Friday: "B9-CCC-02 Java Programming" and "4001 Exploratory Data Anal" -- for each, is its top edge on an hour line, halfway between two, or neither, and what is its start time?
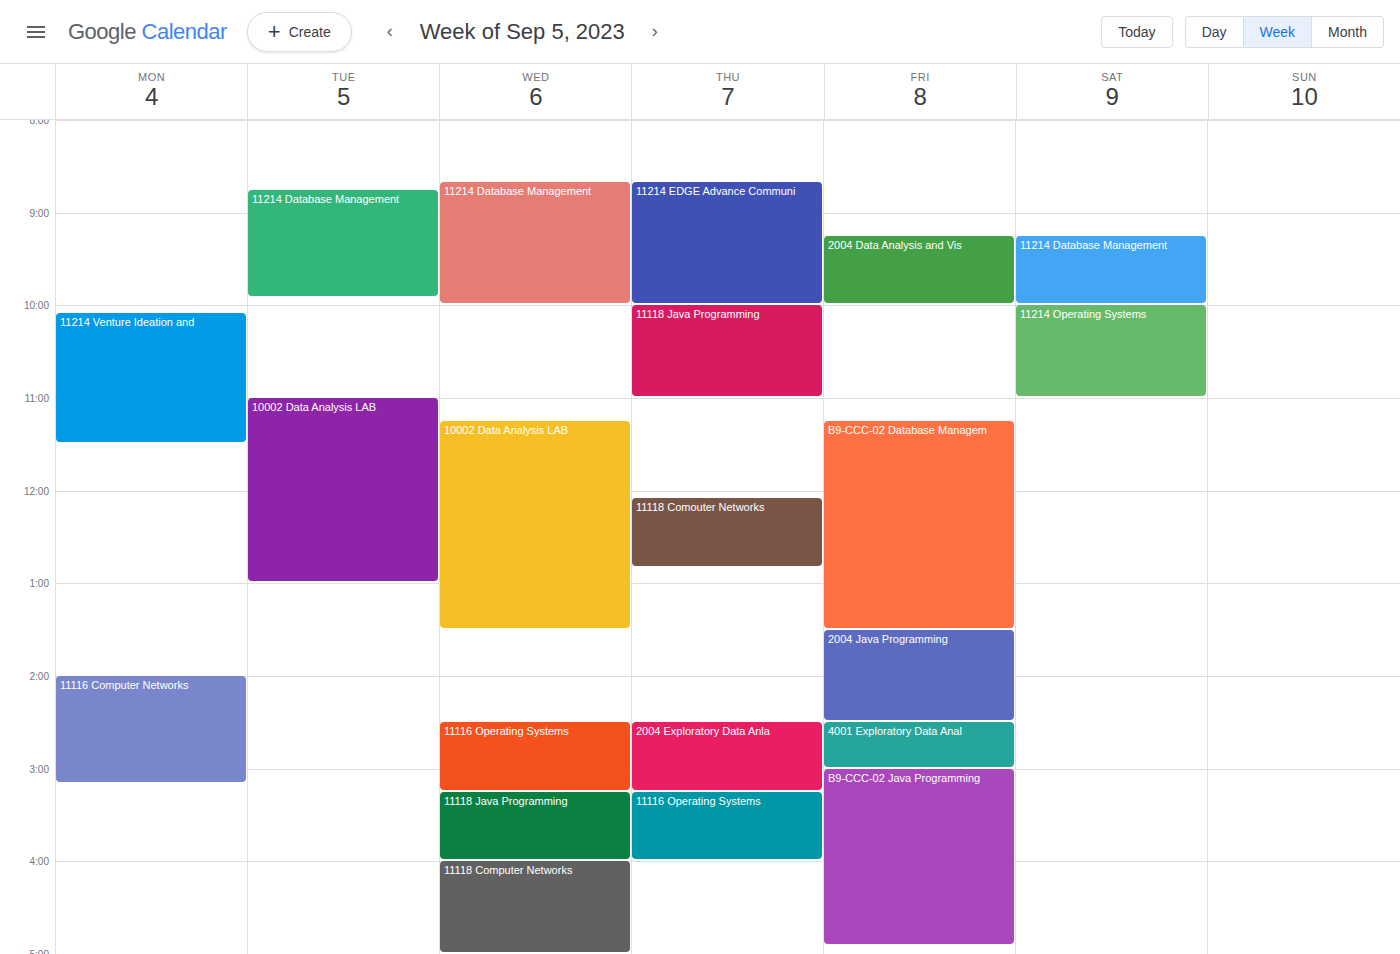
"B9-CCC-02 Java Programming": 15:00, exactly on the 15:00 line. "4001 Exploratory Data Anal": 14:30, halfway between the 14:00 and 15:00 lines.